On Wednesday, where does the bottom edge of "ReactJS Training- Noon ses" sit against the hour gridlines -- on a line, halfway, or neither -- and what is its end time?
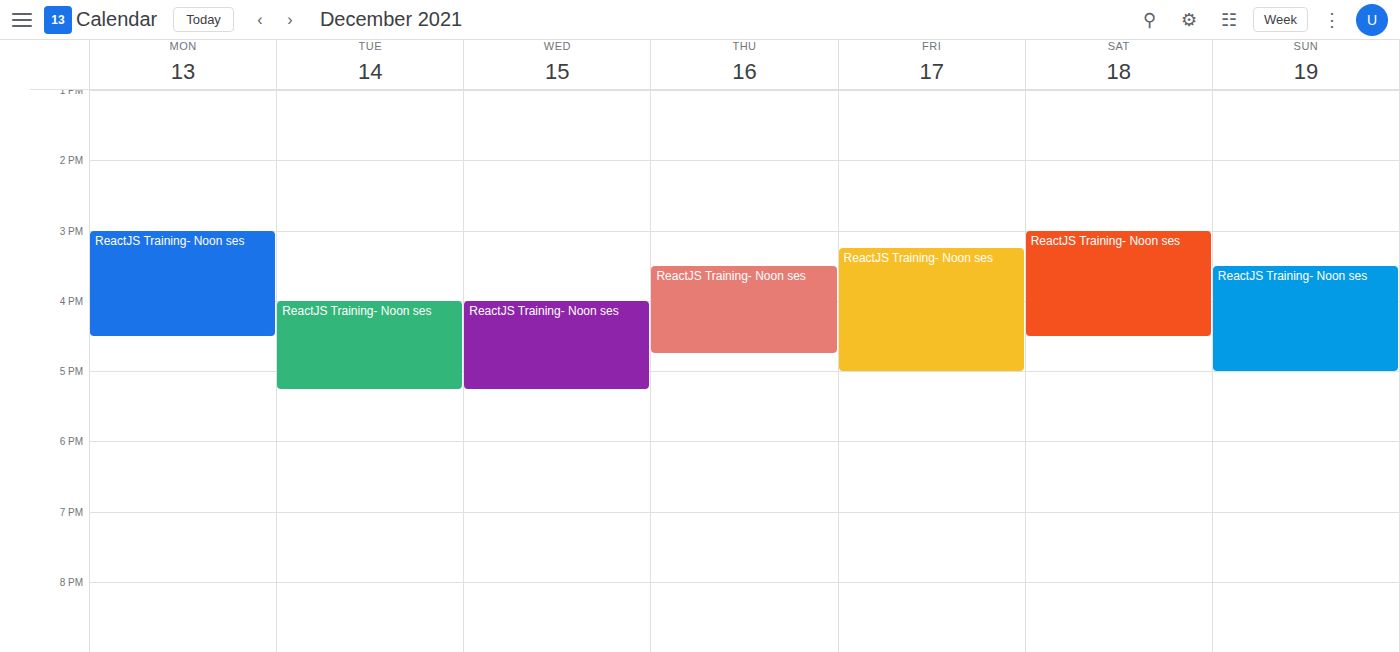
17:15 -- neither: a quarter of the way from the 17:00 line to the 18:00 line.